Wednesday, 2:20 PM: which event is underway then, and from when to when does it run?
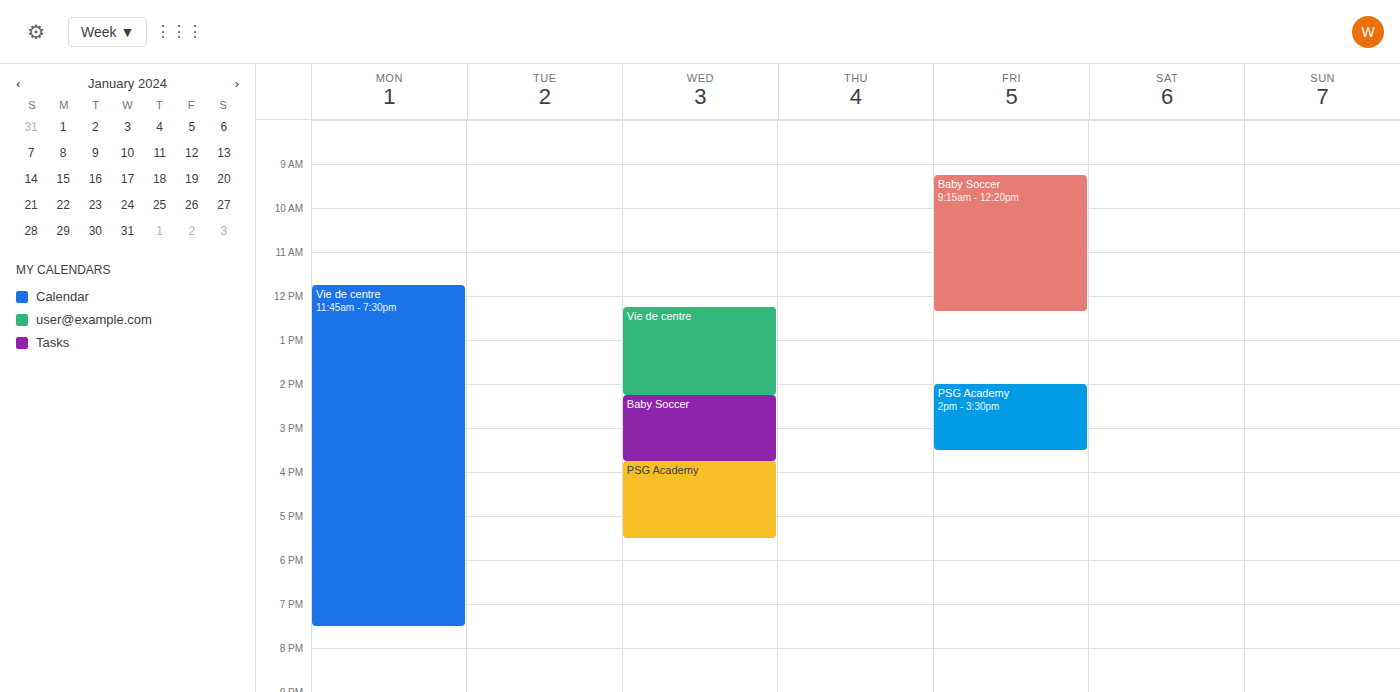
"Baby Soccer", 2:15 PM to 3:45 PM